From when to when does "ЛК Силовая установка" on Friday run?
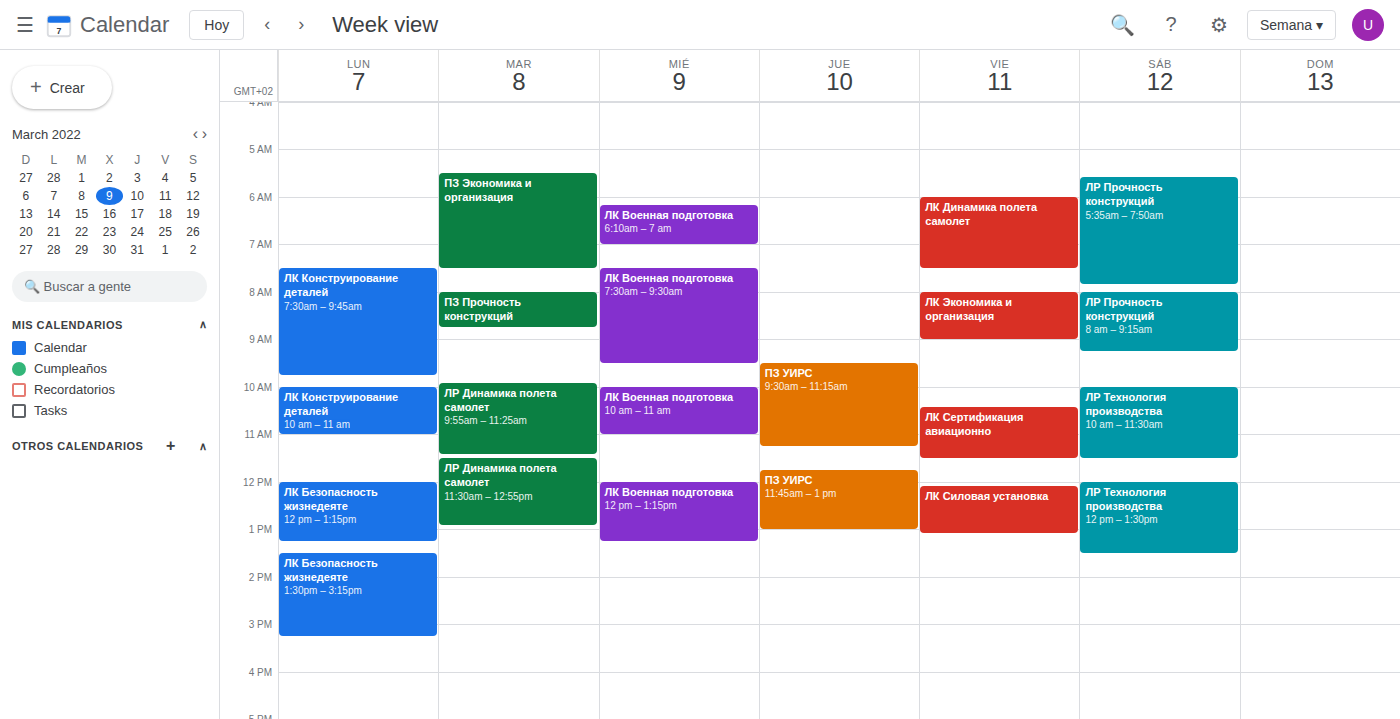
12:05 PM to 1:05 PM